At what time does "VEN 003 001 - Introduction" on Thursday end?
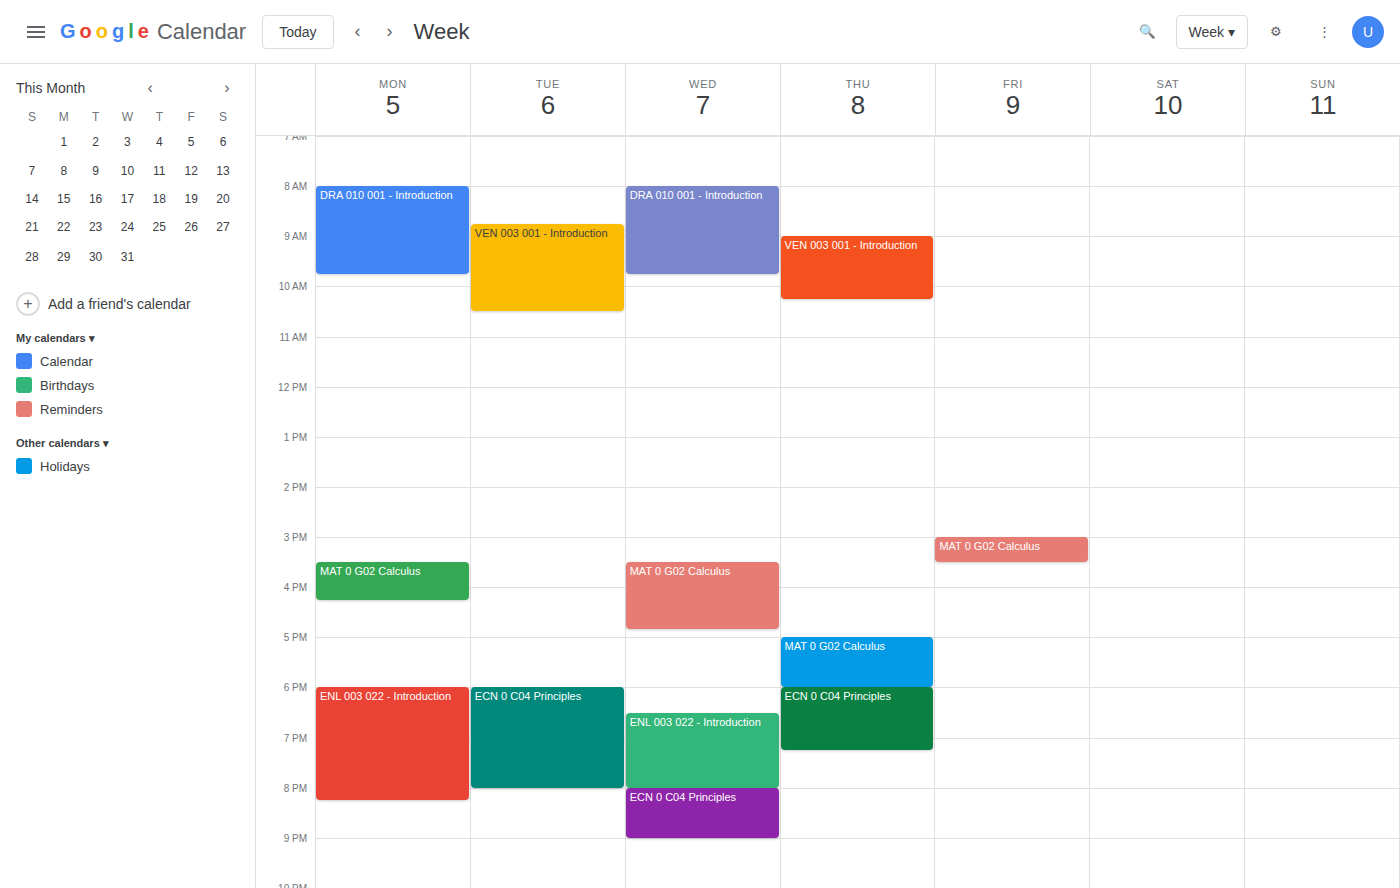
10:15 AM